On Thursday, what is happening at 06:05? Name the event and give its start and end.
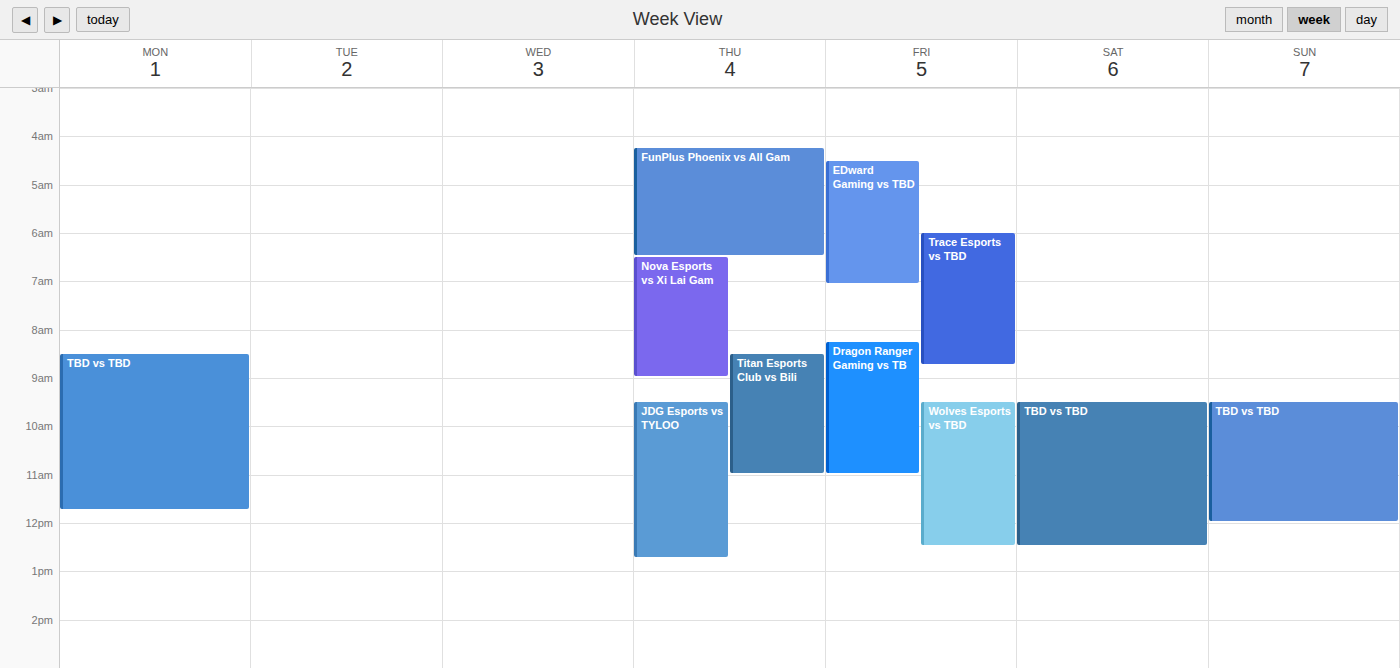
"FunPlus Phoenix vs All Gam", 04:15 to 06:30